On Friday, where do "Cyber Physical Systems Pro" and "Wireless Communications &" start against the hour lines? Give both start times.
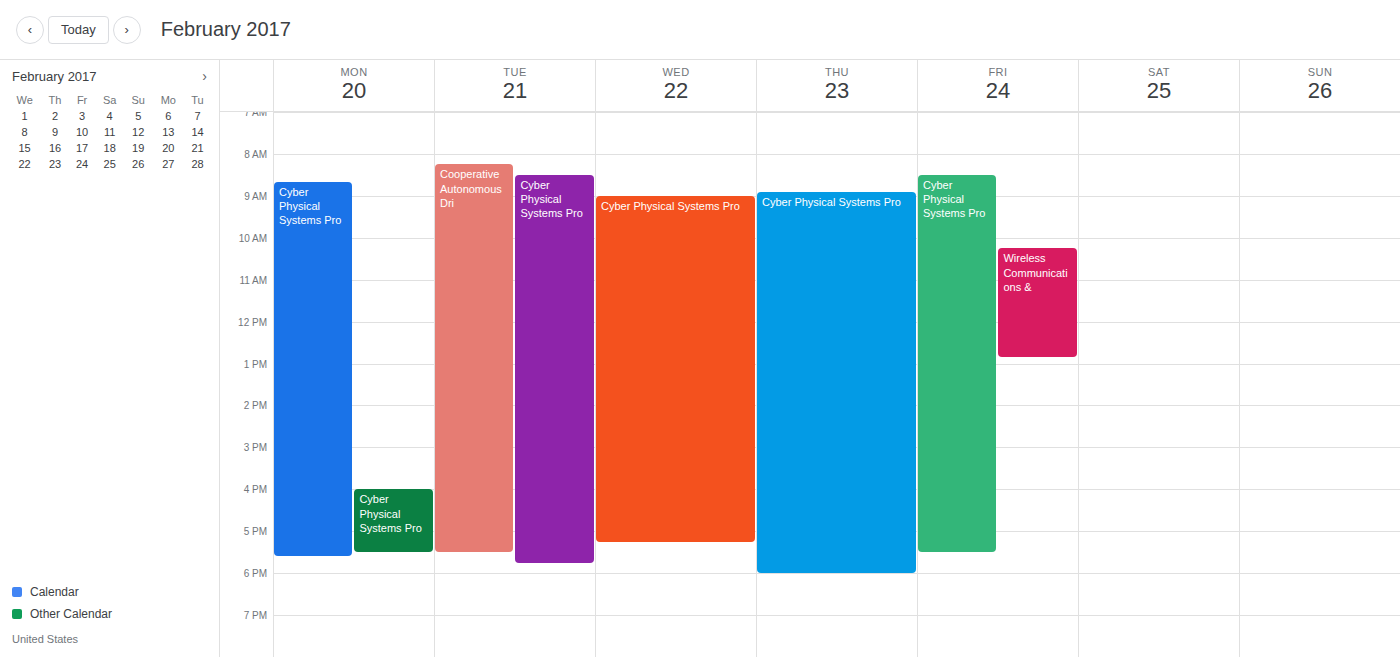
"Cyber Physical Systems Pro": 8:30 AM, halfway between the 8 AM and 9 AM lines. "Wireless Communications &": 10:15 AM, neither: a quarter of the way from the 10 AM line to the 11 AM line.